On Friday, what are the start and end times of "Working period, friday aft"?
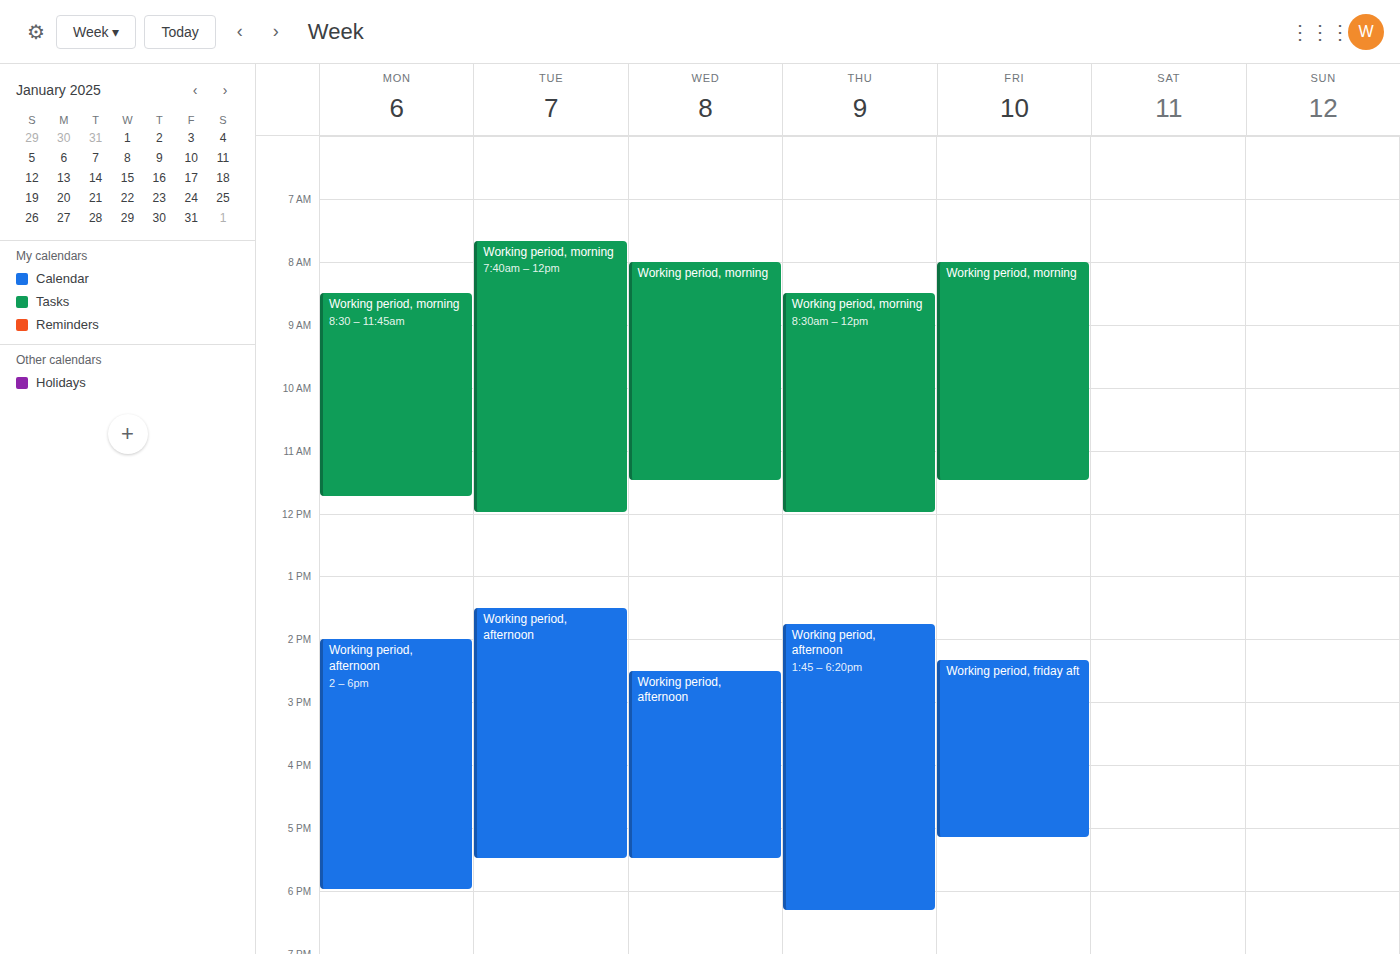
2:20 PM to 5:10 PM